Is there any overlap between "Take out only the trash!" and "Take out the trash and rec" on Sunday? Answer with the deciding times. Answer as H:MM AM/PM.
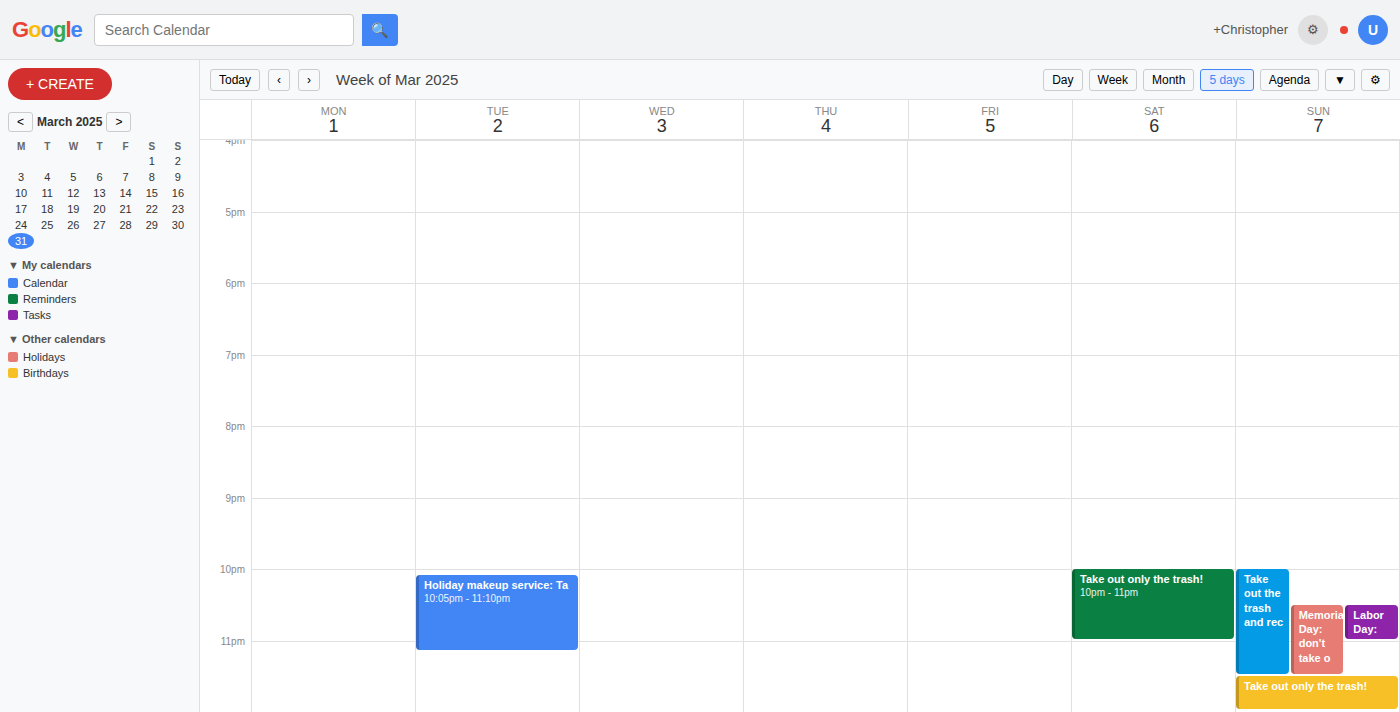
"Take out the trash and rec" ends at 11:30 PM, exactly when "Take out only the trash!" starts -- they touch but do not overlap.